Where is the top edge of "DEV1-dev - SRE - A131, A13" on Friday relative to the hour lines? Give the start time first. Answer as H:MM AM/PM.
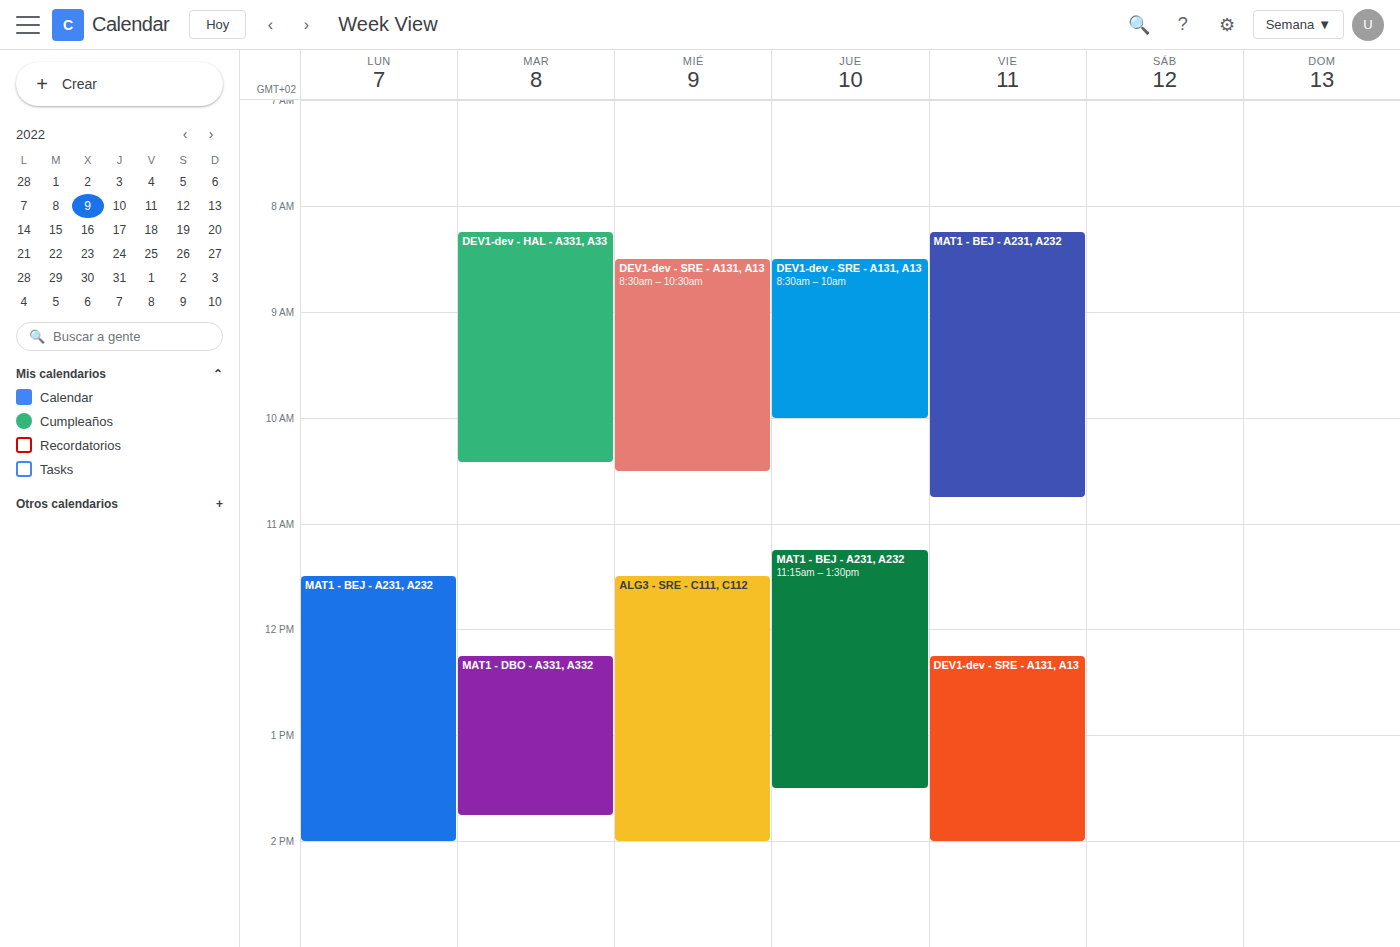
12:15 PM -- neither: a quarter of the way from the 12 PM line to the 1 PM line.